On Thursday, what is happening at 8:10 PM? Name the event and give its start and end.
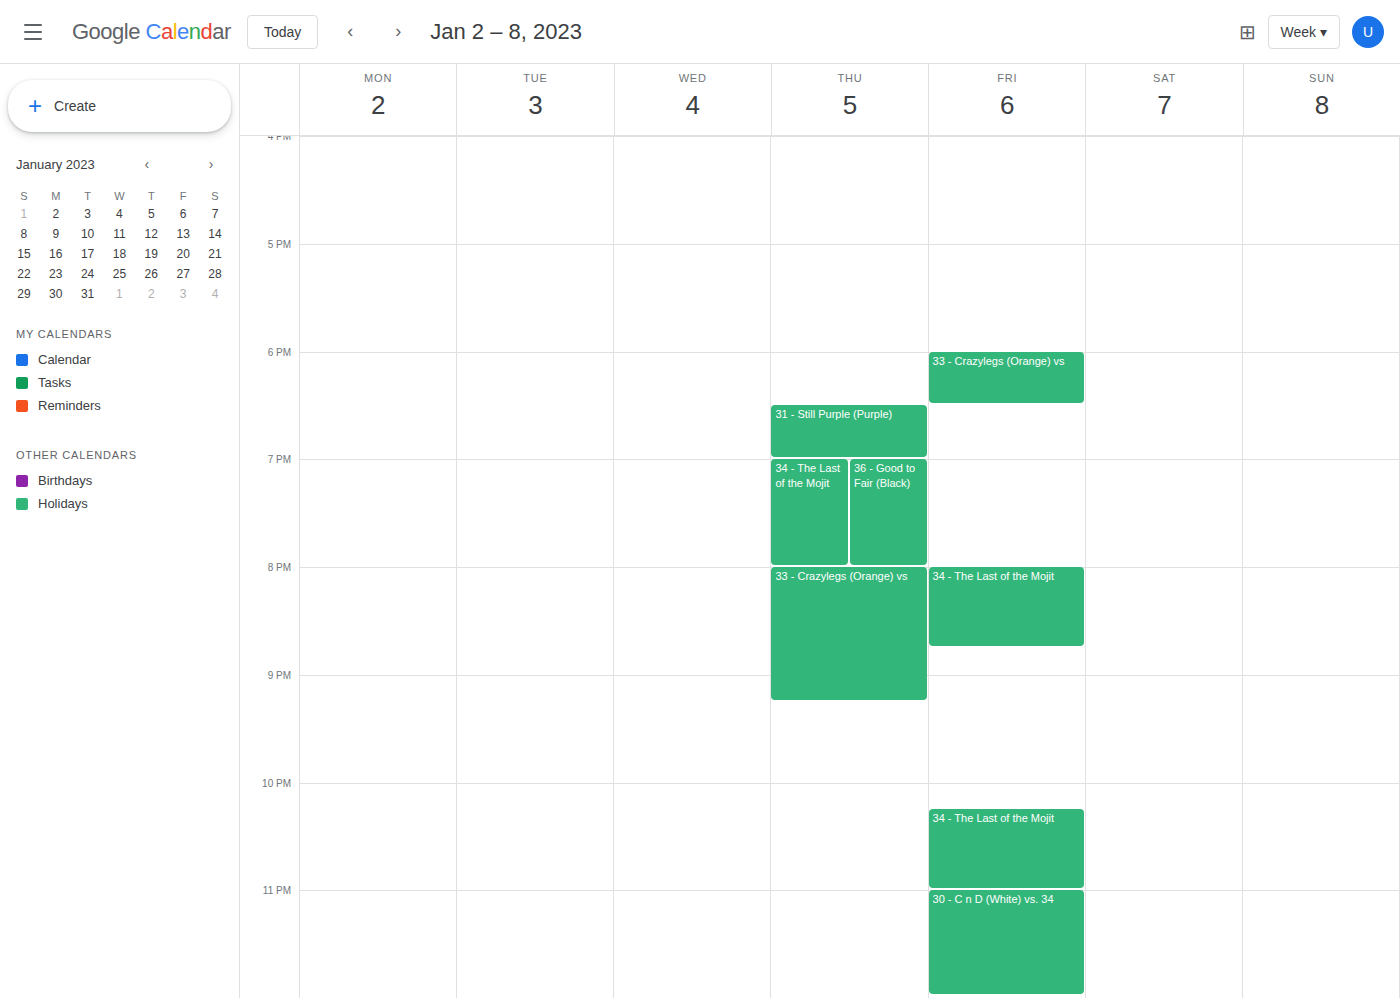
"33 - Crazylegs (Orange) vs", 8:00 PM to 9:15 PM